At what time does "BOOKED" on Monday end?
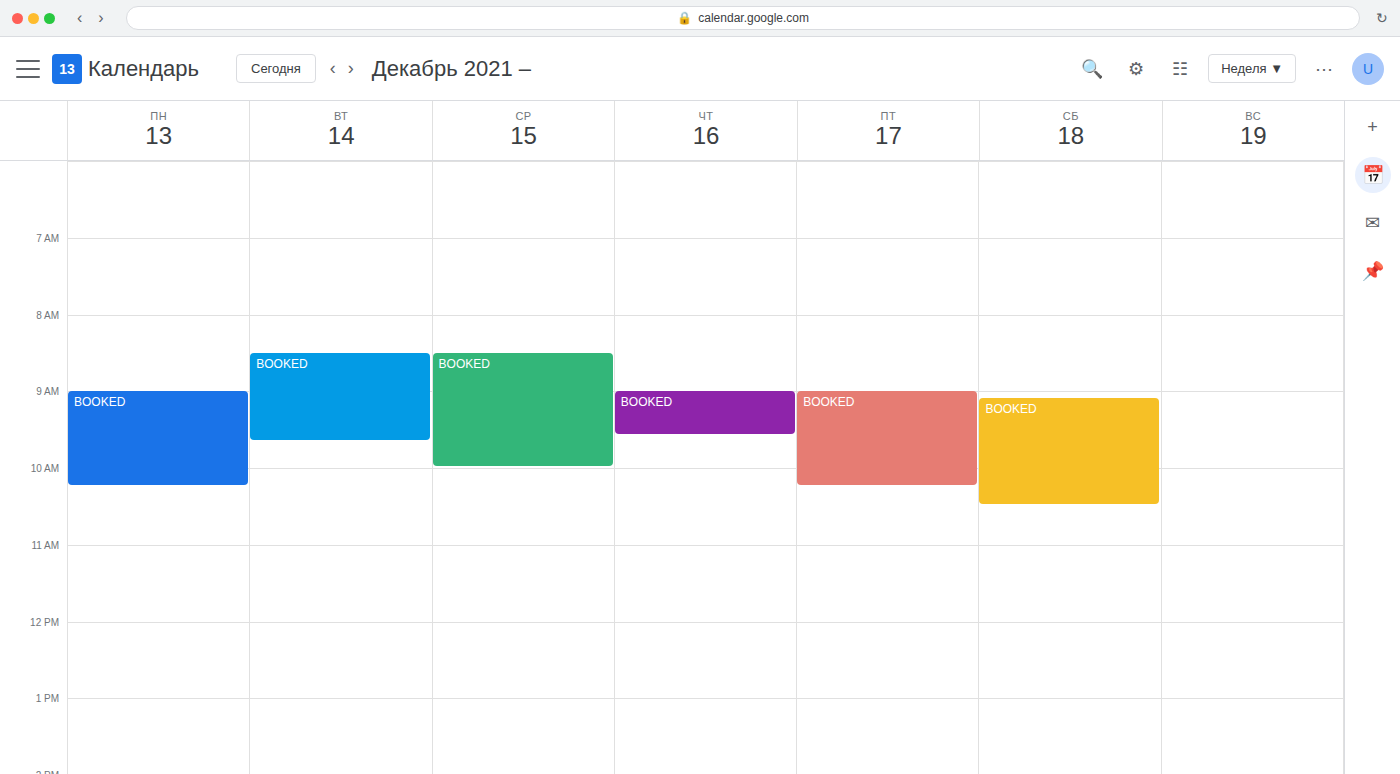
10:15 AM